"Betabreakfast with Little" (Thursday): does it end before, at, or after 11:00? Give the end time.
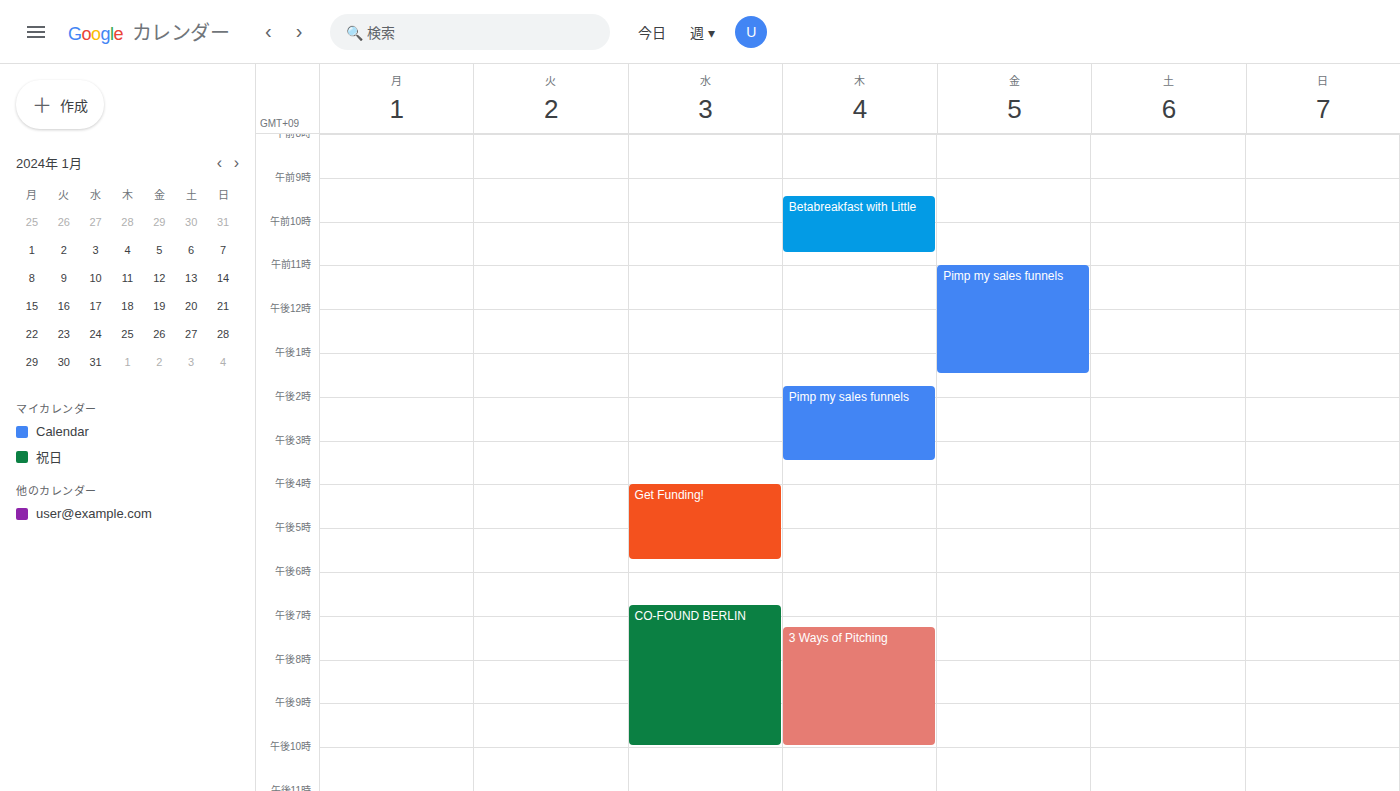
10:45 -- before 11:00, 15 minutes above the 11:00 line.